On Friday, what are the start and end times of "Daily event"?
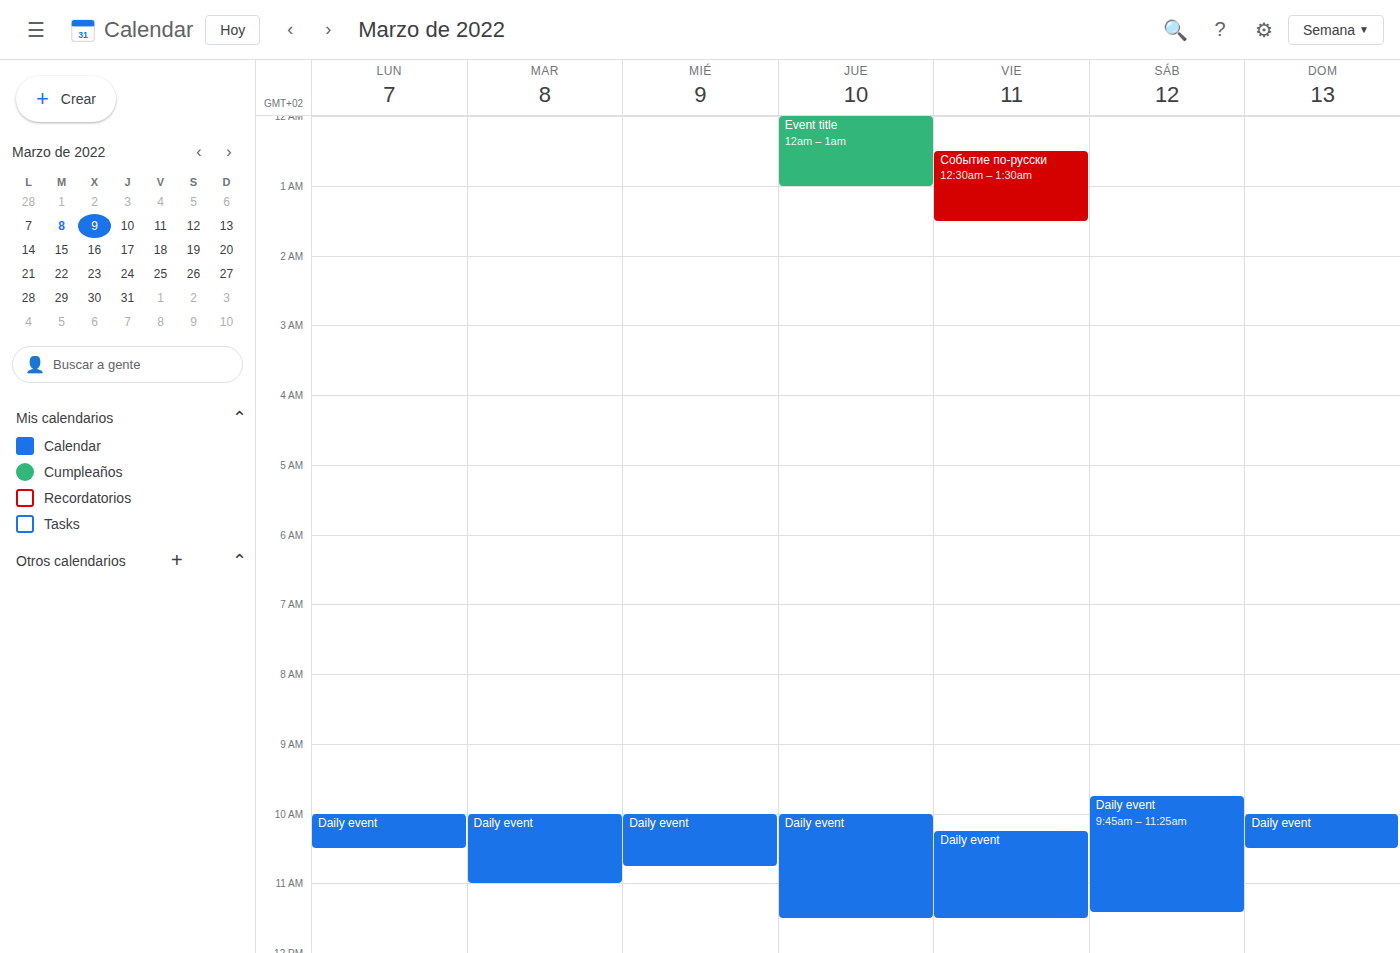
10:15 AM to 11:30 AM